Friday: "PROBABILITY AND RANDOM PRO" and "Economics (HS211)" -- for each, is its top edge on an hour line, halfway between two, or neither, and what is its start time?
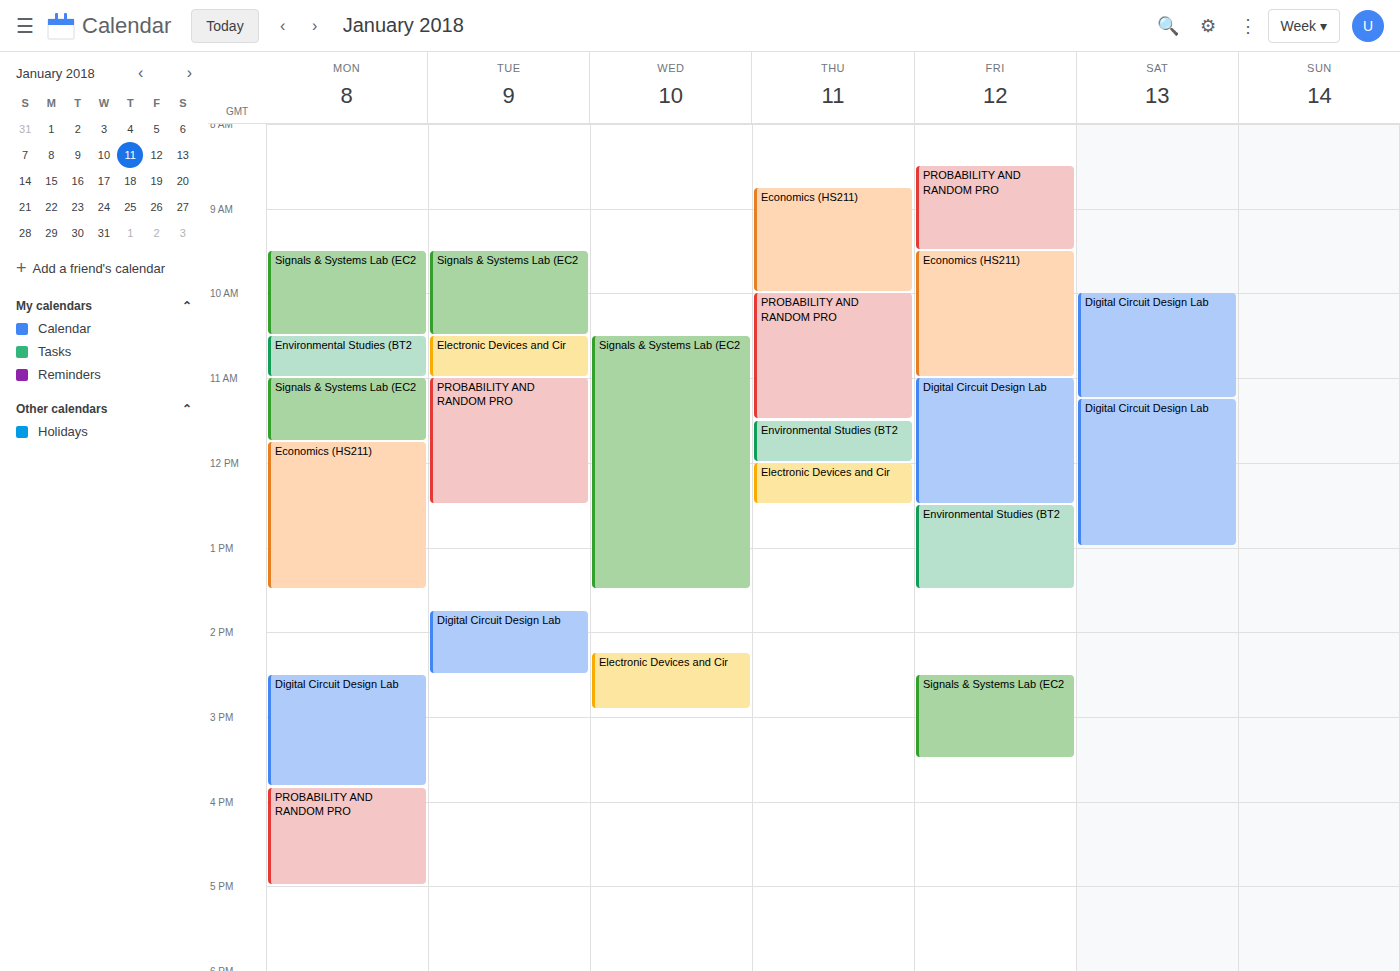
"PROBABILITY AND RANDOM PRO": 08:30, halfway between the 08:00 and 09:00 lines. "Economics (HS211)": 09:30, halfway between the 09:00 and 10:00 lines.